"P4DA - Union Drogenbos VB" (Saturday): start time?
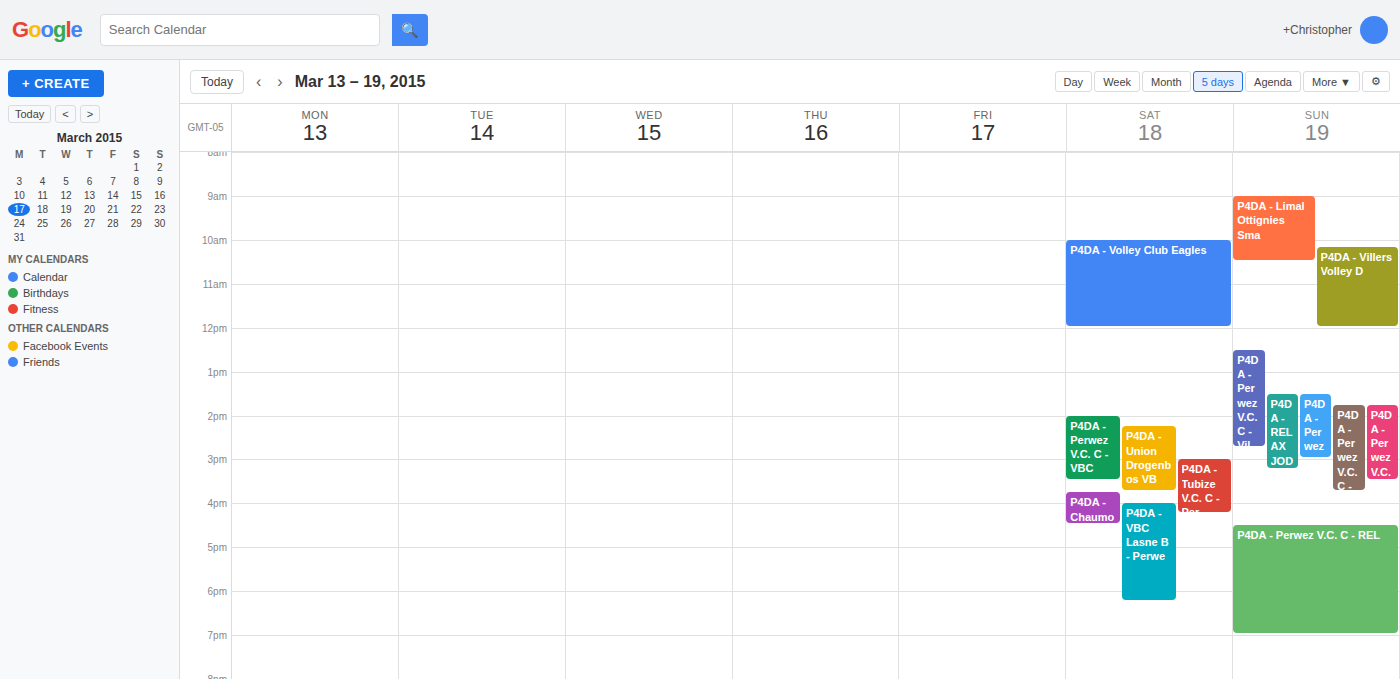
14:15